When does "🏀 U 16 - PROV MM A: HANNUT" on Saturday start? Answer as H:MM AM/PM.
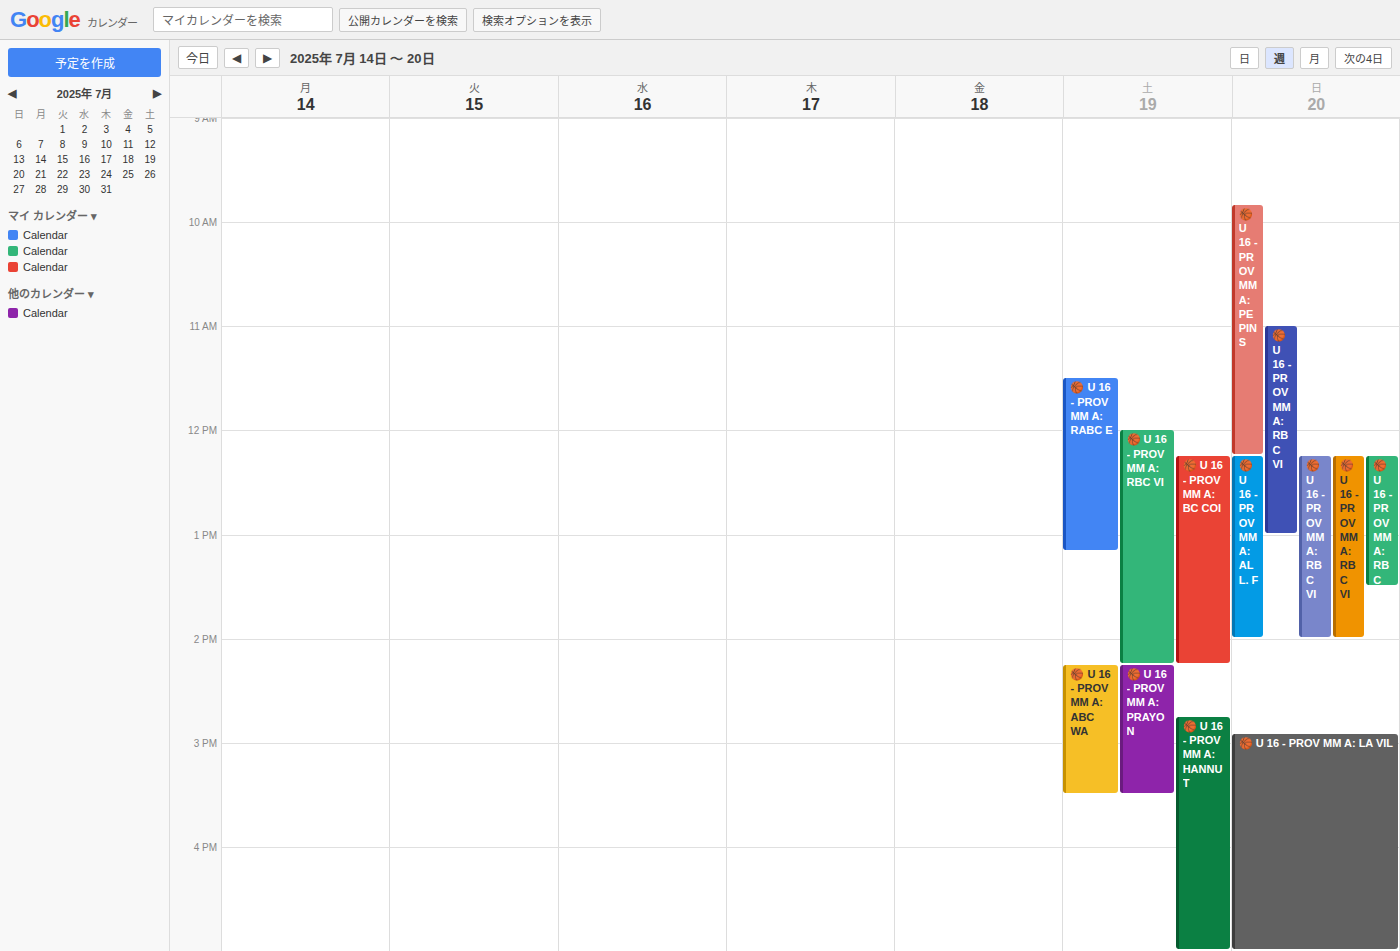
2:45 PM